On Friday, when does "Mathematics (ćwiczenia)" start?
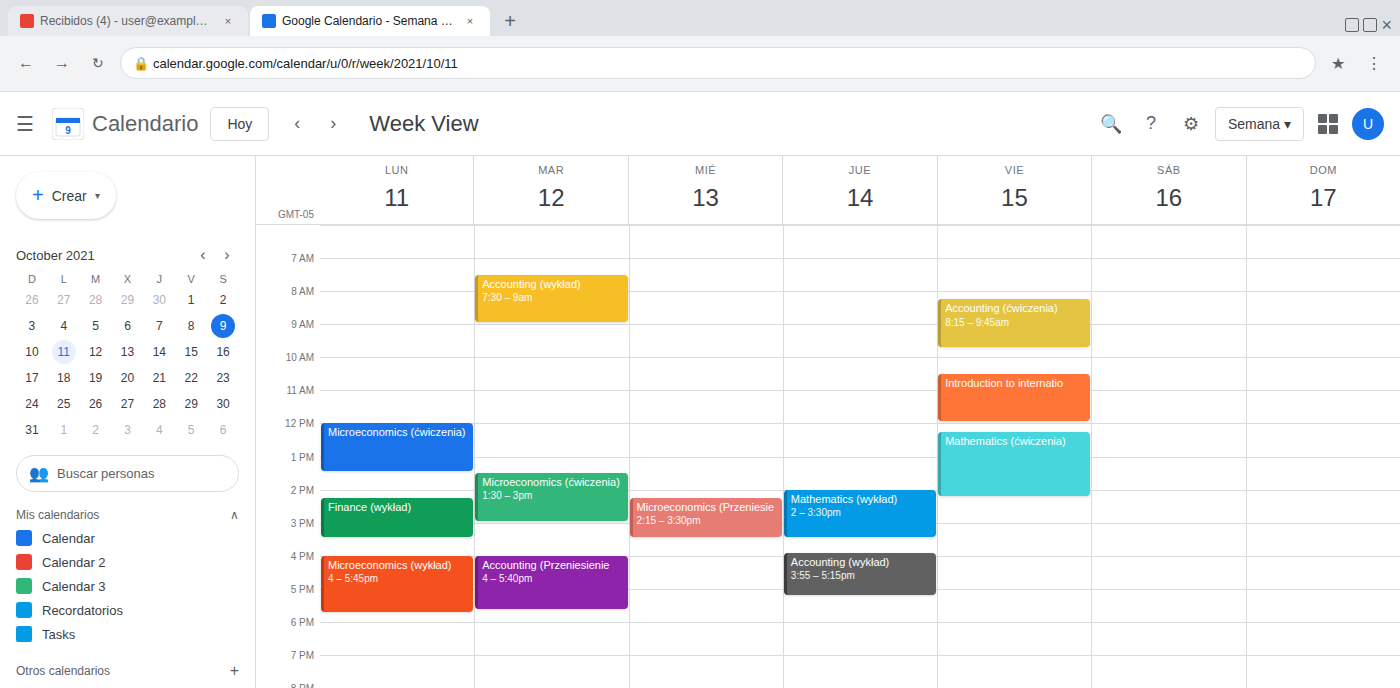
12:15 PM